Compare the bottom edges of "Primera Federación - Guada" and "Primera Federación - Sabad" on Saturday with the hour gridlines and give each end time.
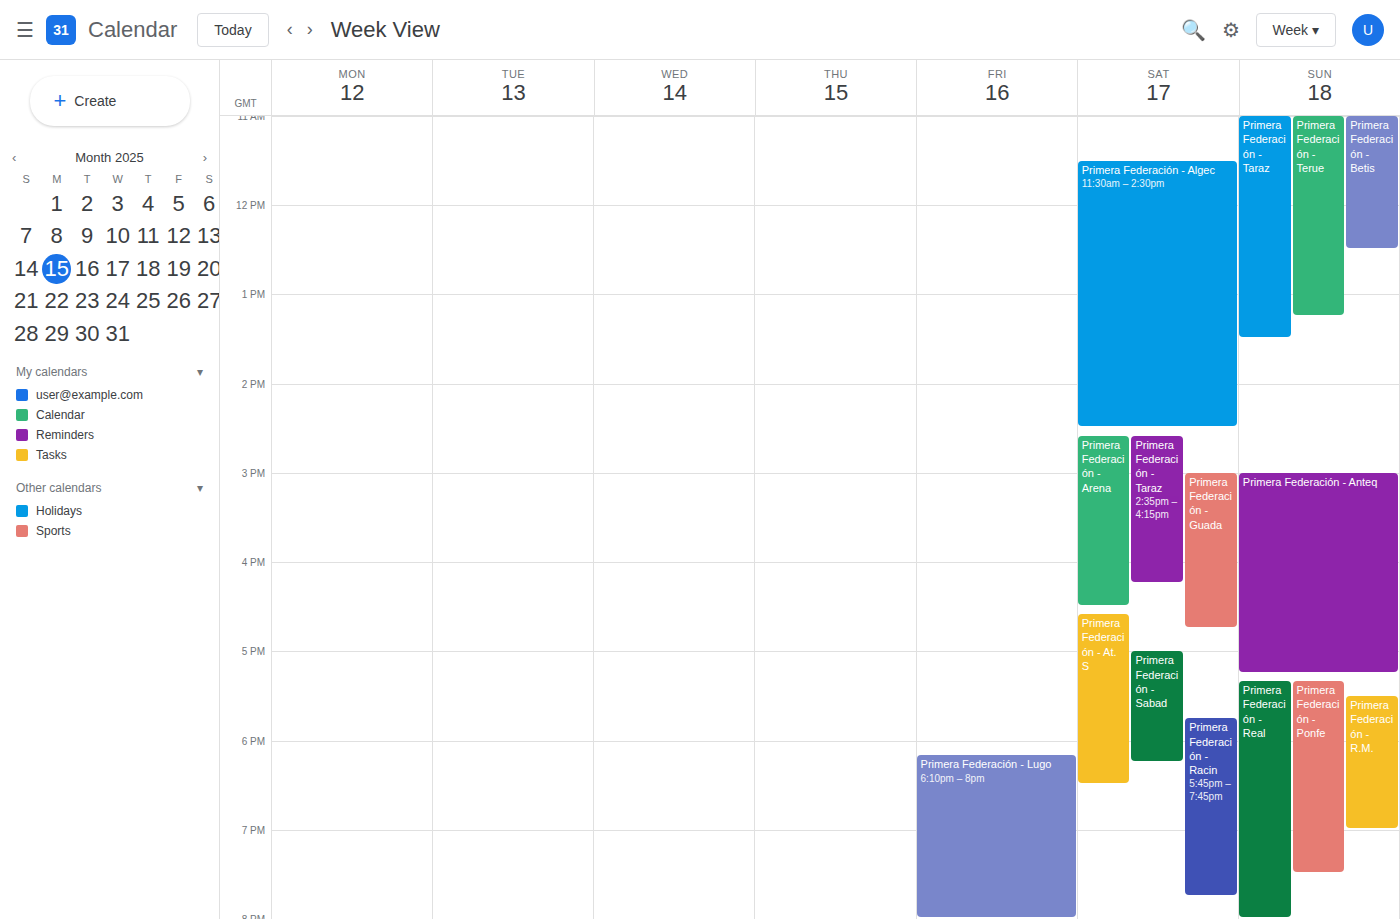
"Primera Federación - Guada": 4:45 PM, neither: three quarters of the way from the 4 PM line to the 5 PM line. "Primera Federación - Sabad": 6:15 PM, neither: a quarter of the way from the 6 PM line to the 7 PM line.